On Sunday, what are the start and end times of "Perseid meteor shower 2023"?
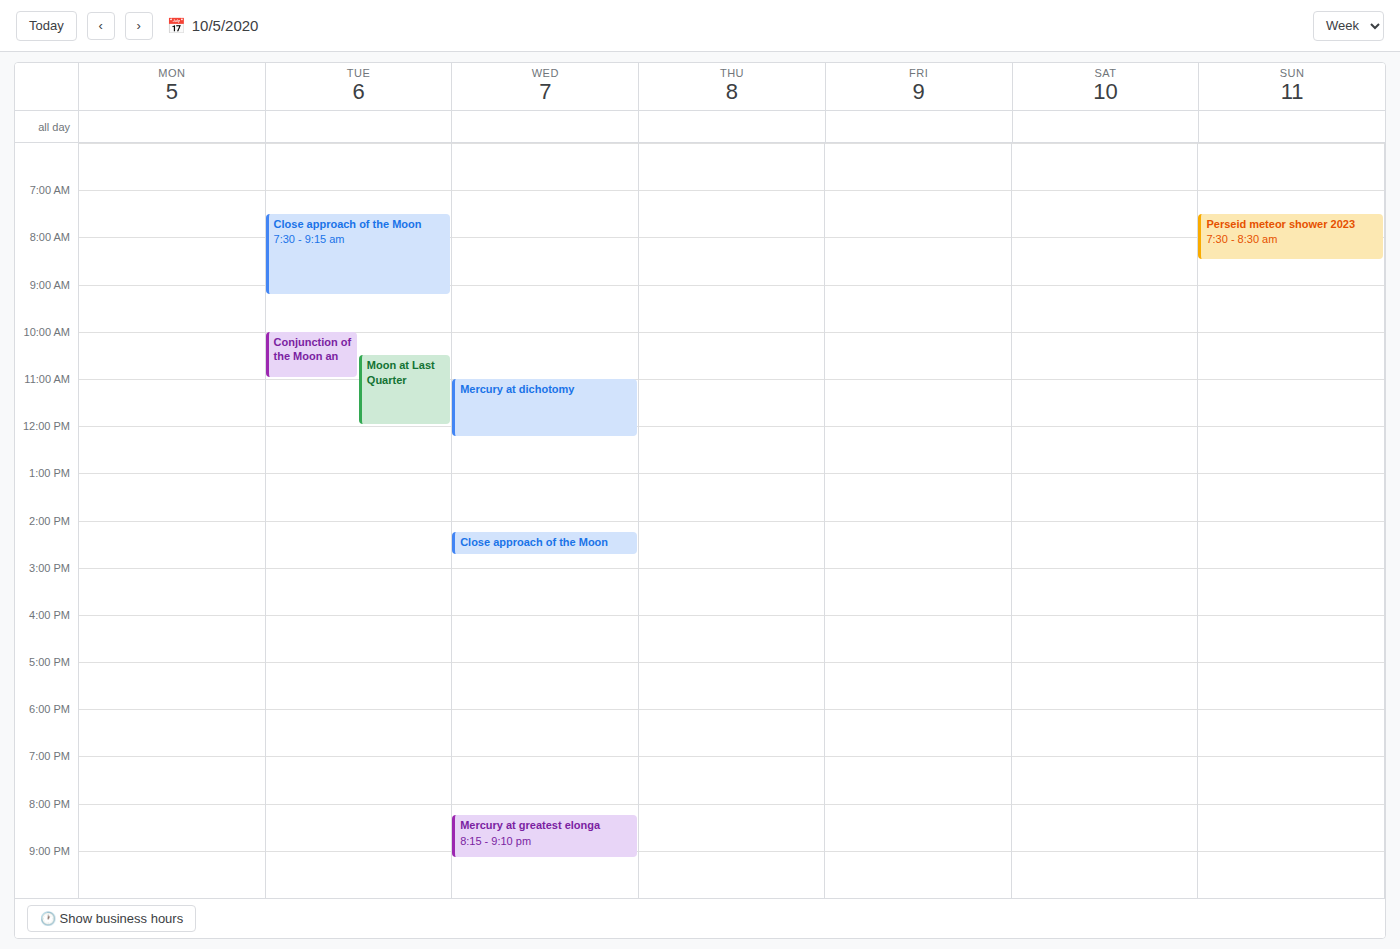
7:30 AM to 8:30 AM